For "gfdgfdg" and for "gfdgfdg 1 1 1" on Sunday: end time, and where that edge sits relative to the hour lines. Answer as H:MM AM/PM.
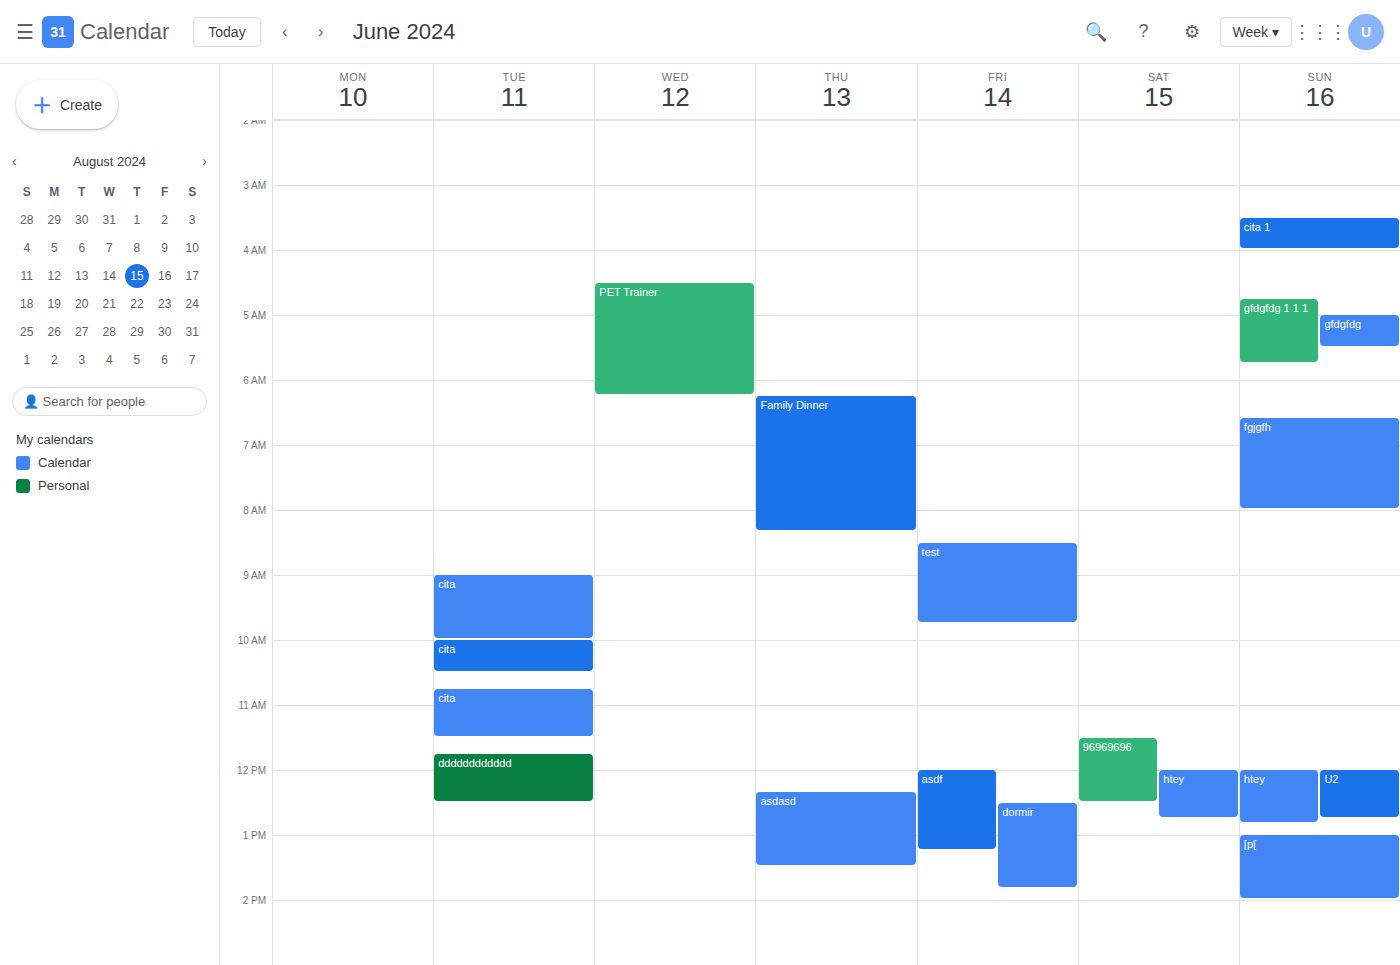
"gfdgfdg": 5:30 AM, halfway between the 5 AM and 6 AM lines. "gfdgfdg 1 1 1": 5:45 AM, neither: three quarters of the way from the 5 AM line to the 6 AM line.